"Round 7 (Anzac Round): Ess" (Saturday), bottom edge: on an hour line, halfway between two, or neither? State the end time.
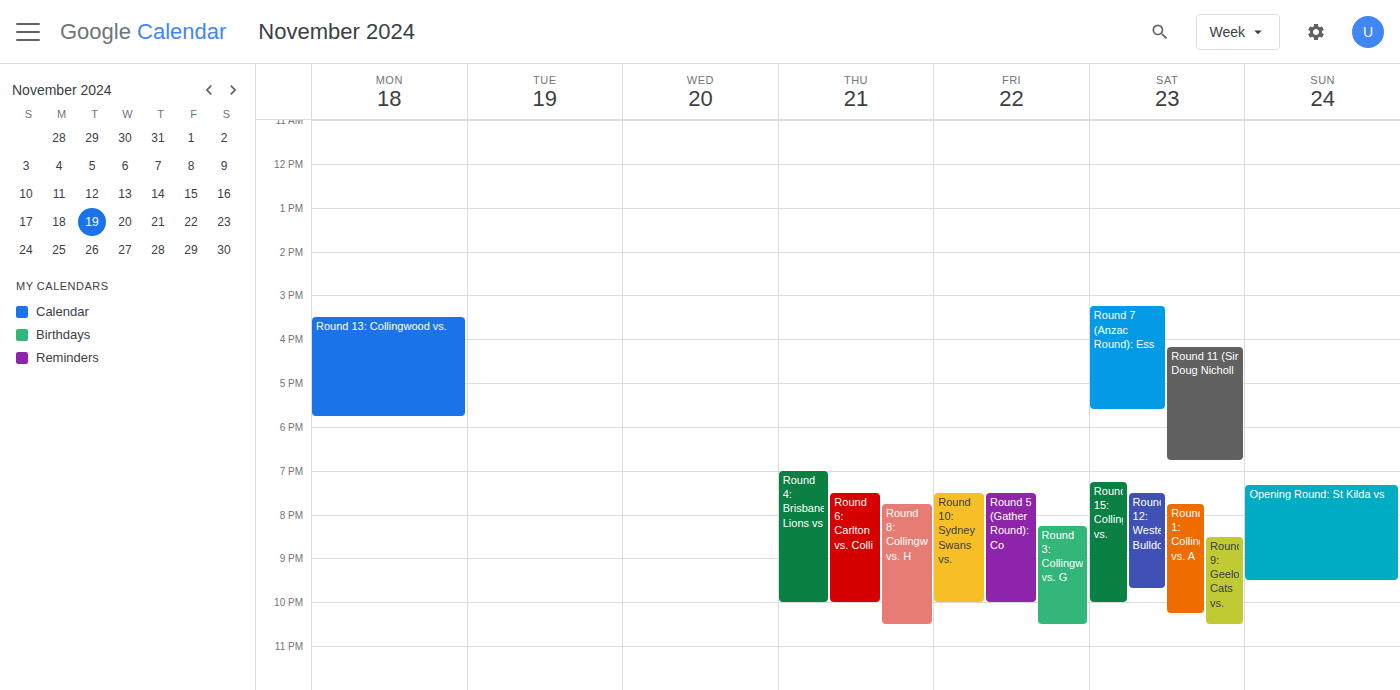
17:35 -- neither: 35 minutes below the 17:00 line and 25 minutes above the 18:00 line.